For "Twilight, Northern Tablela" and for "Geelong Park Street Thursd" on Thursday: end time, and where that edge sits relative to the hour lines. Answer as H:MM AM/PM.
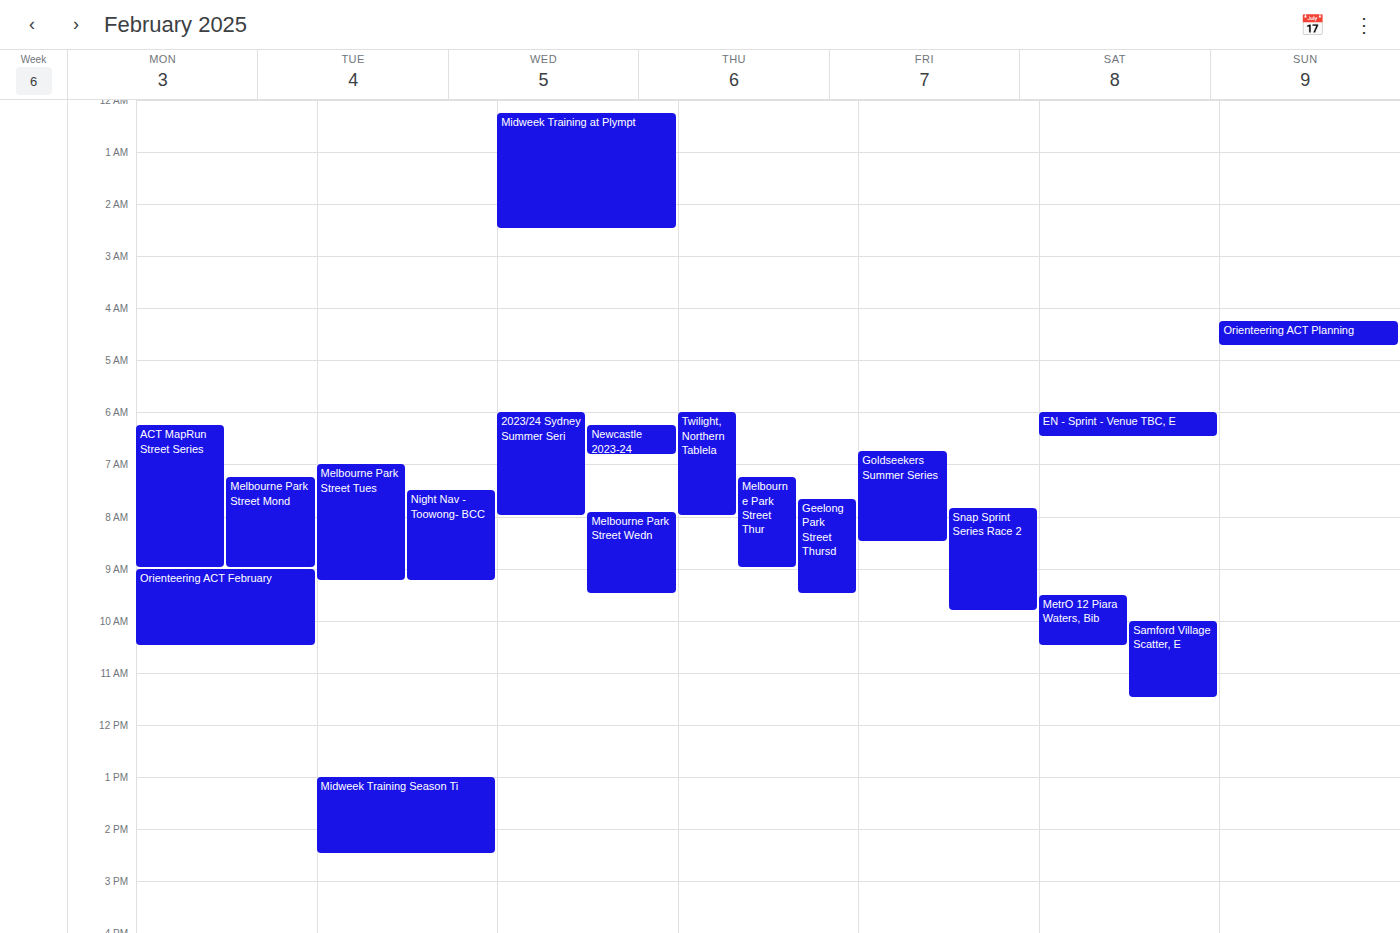
"Twilight, Northern Tablela": 8:00 AM, exactly on the 8 AM line. "Geelong Park Street Thursd": 9:30 AM, halfway between the 9 AM and 10 AM lines.